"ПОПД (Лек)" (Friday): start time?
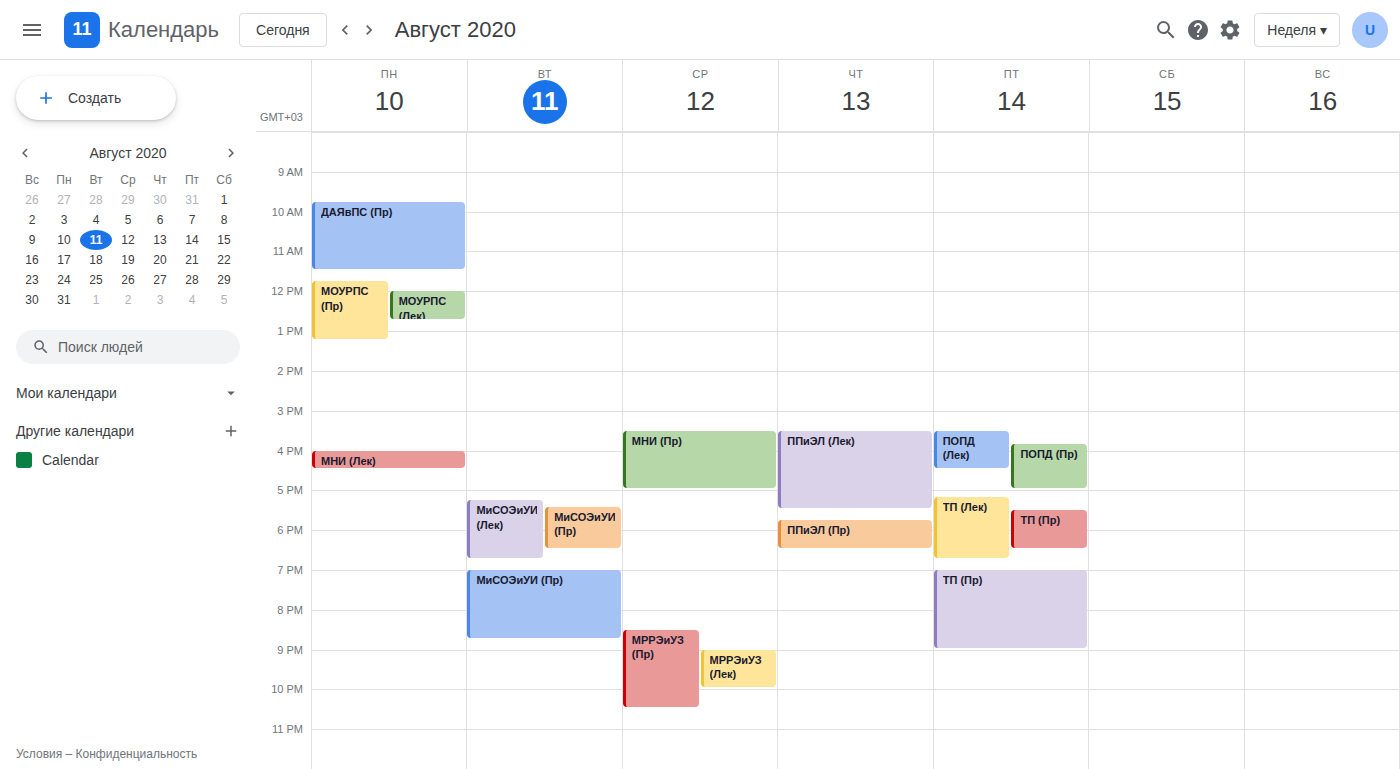
3:30 PM